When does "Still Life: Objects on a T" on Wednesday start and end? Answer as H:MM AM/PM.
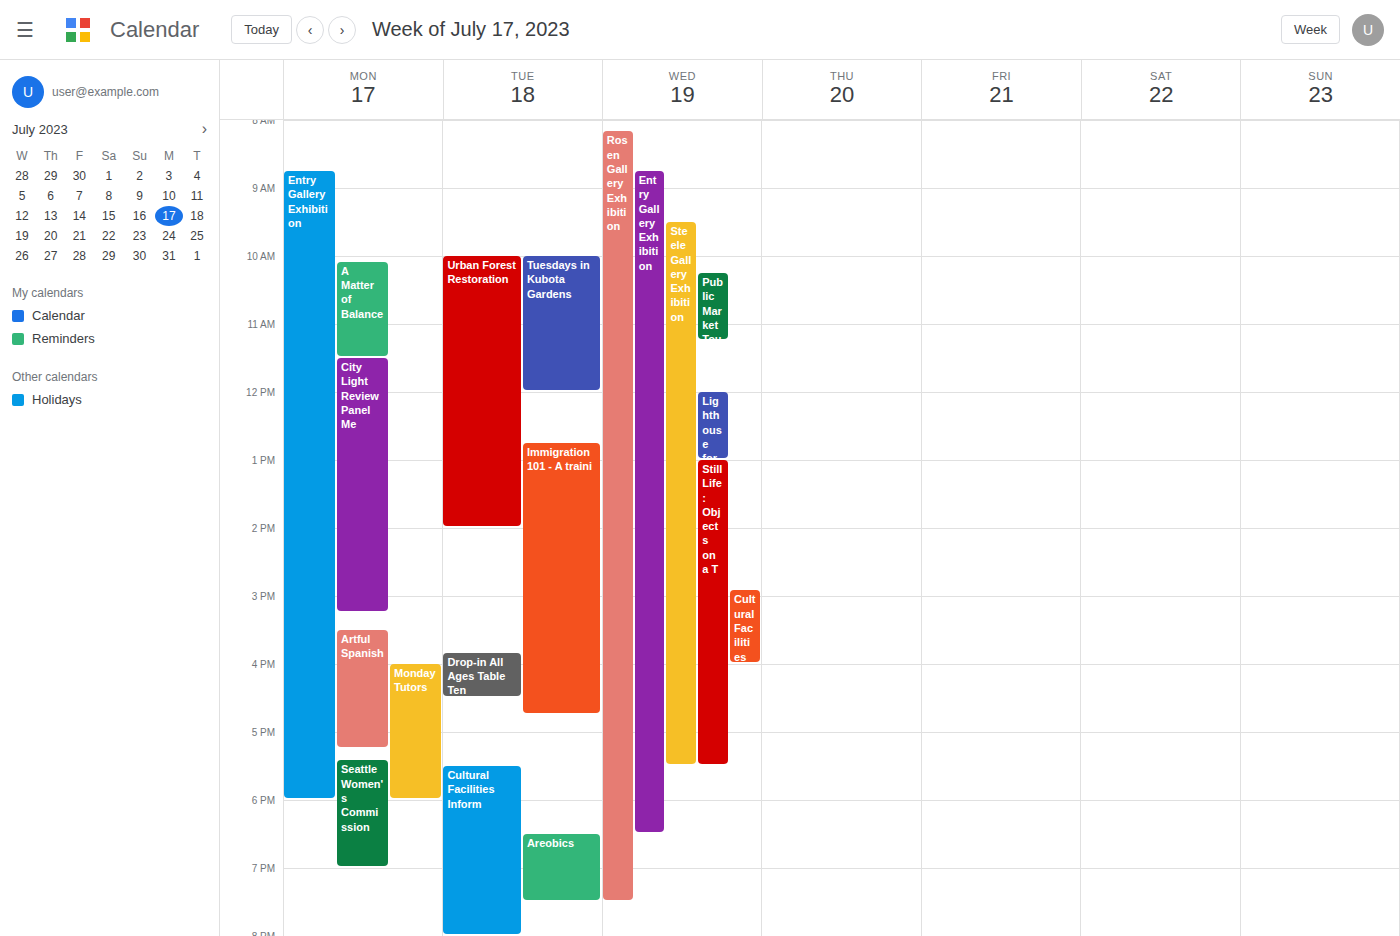
1:00 PM to 5:30 PM